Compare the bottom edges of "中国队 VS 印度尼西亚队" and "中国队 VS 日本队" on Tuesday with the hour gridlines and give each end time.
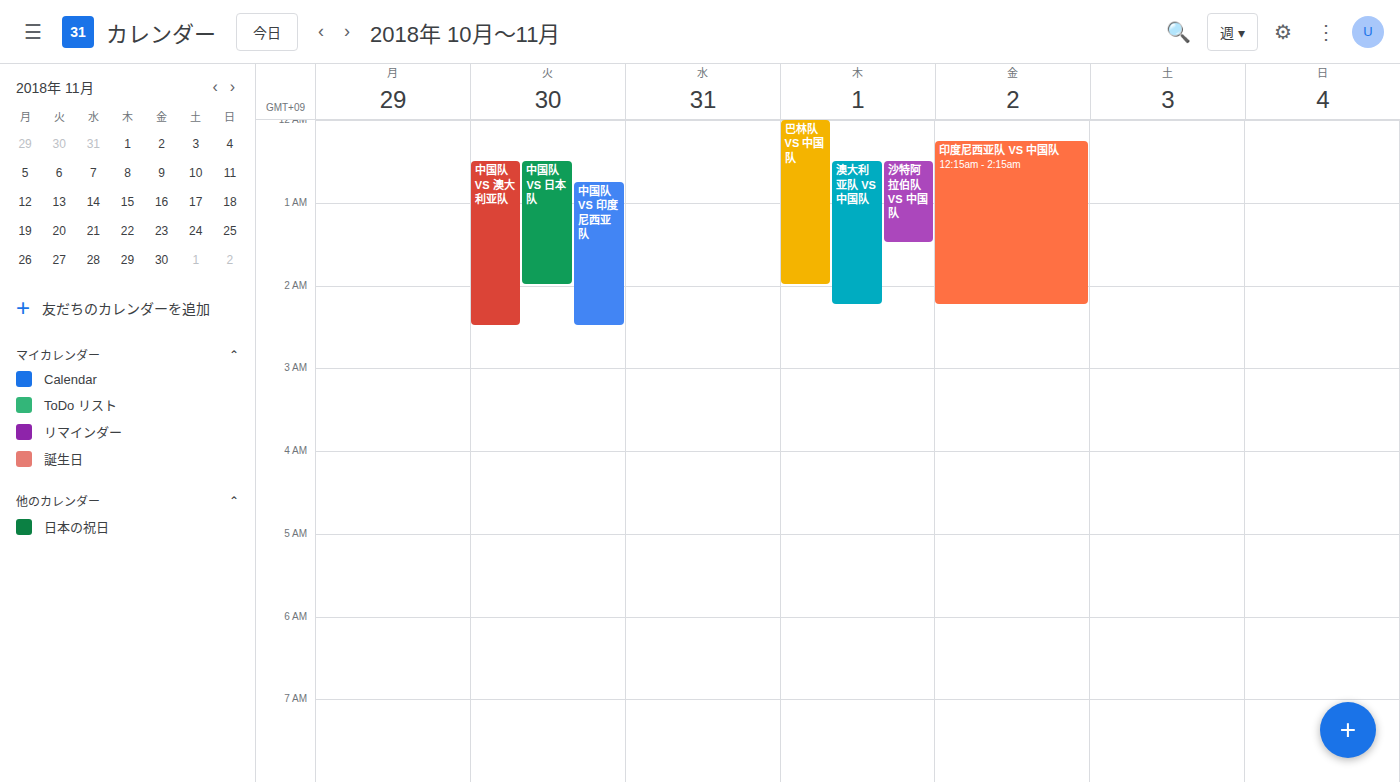
"中国队 VS 印度尼西亚队": 02:30, halfway between the 02:00 and 03:00 lines. "中国队 VS 日本队": 02:00, exactly on the 02:00 line.